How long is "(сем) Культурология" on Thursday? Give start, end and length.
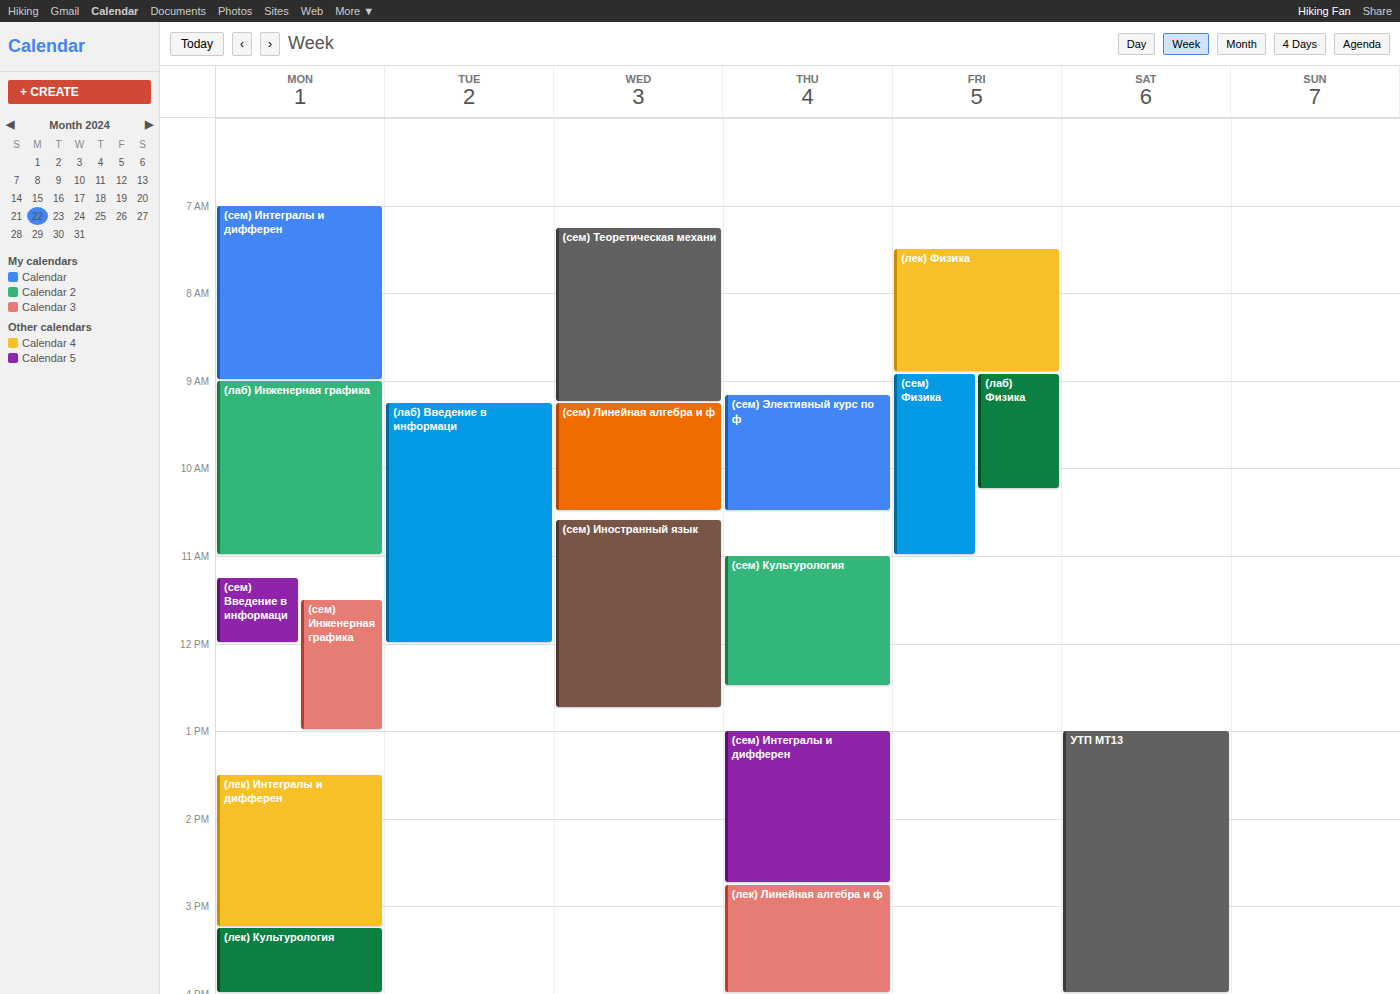
11:00 AM to 12:30 PM, 1 hour 30 minutes